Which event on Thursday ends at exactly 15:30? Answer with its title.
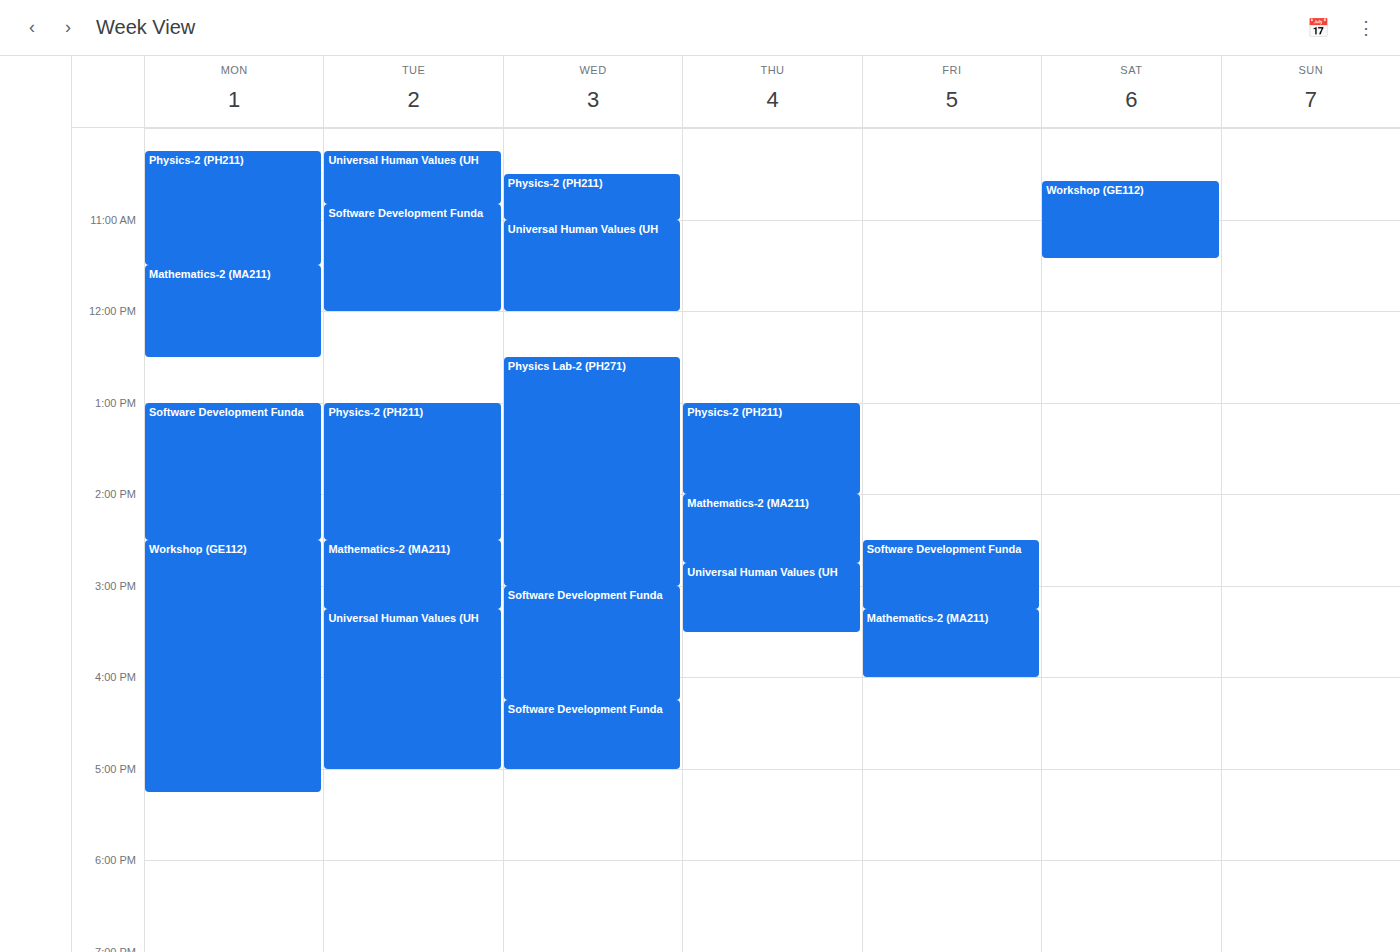
"Universal Human Values (UH"